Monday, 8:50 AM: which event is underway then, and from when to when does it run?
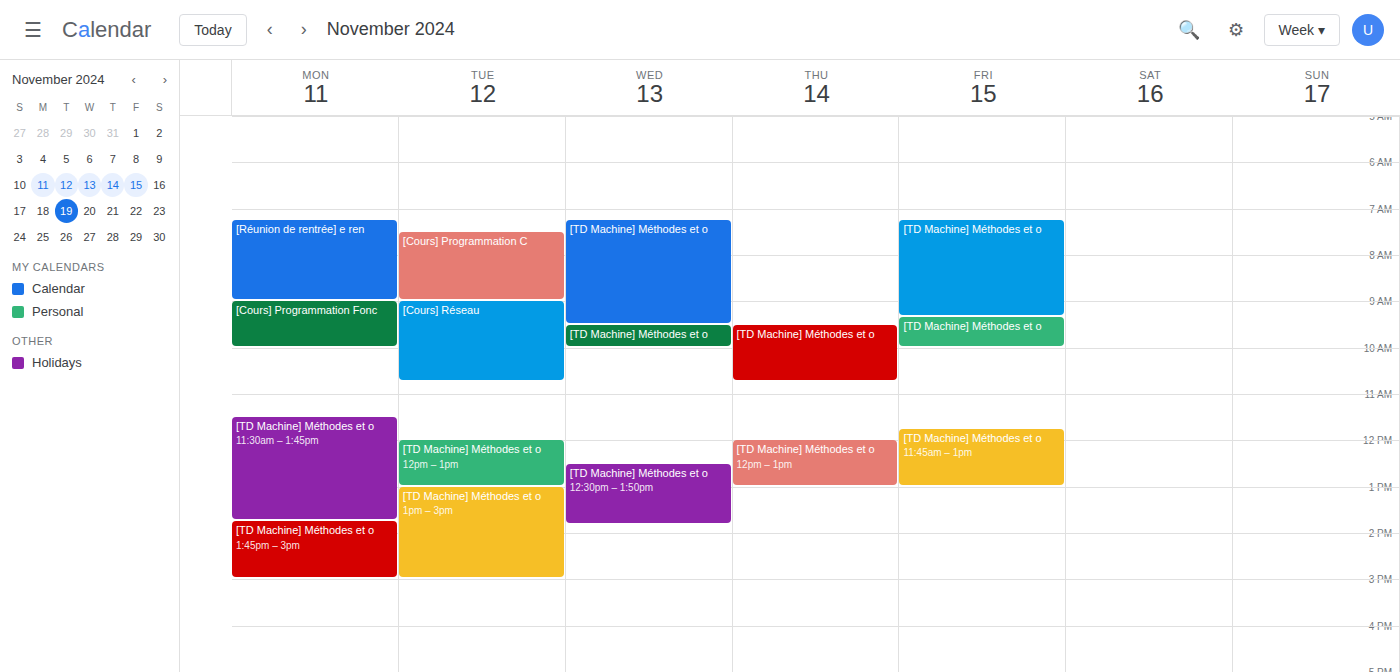
"[Réunion de rentrée] e ren", 7:15 AM to 9:00 AM